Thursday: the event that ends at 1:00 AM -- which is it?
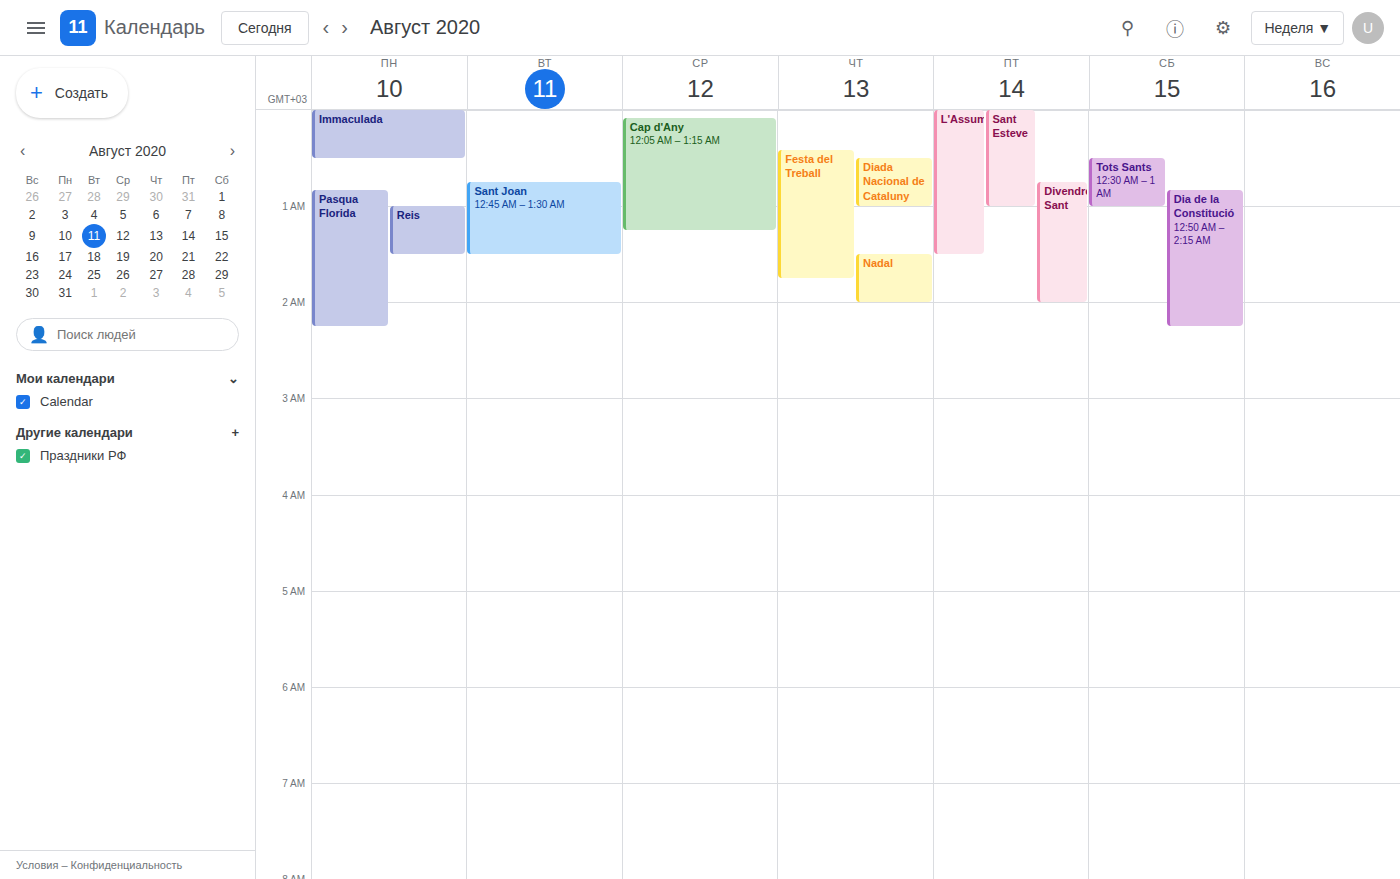
"Diada Nacional de Cataluny"